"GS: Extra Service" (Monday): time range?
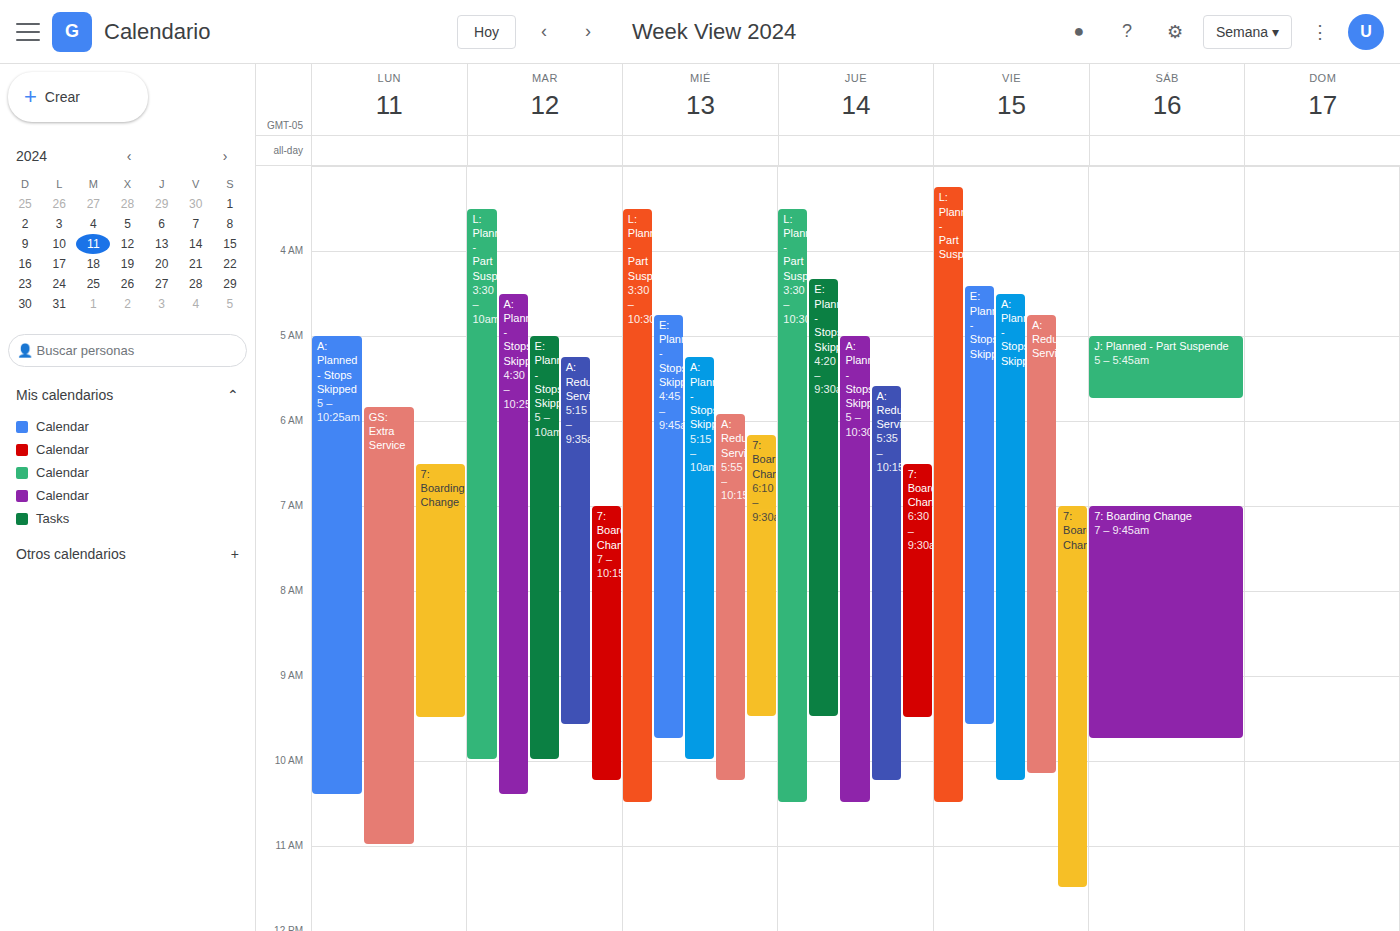
5:50 AM to 11:00 AM